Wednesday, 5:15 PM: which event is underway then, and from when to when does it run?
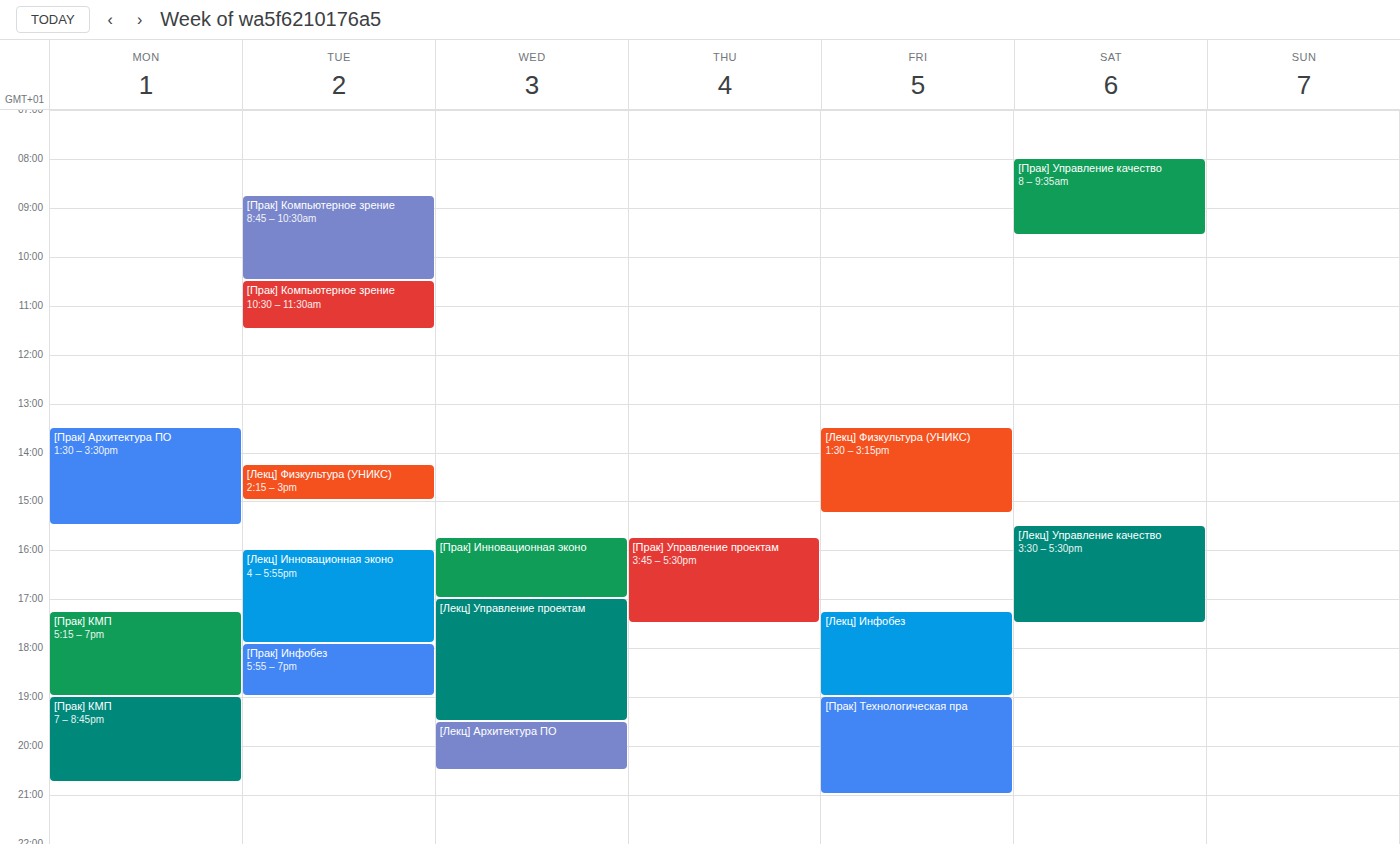
"[Лекц] Управление проектам", 5:00 PM to 7:30 PM